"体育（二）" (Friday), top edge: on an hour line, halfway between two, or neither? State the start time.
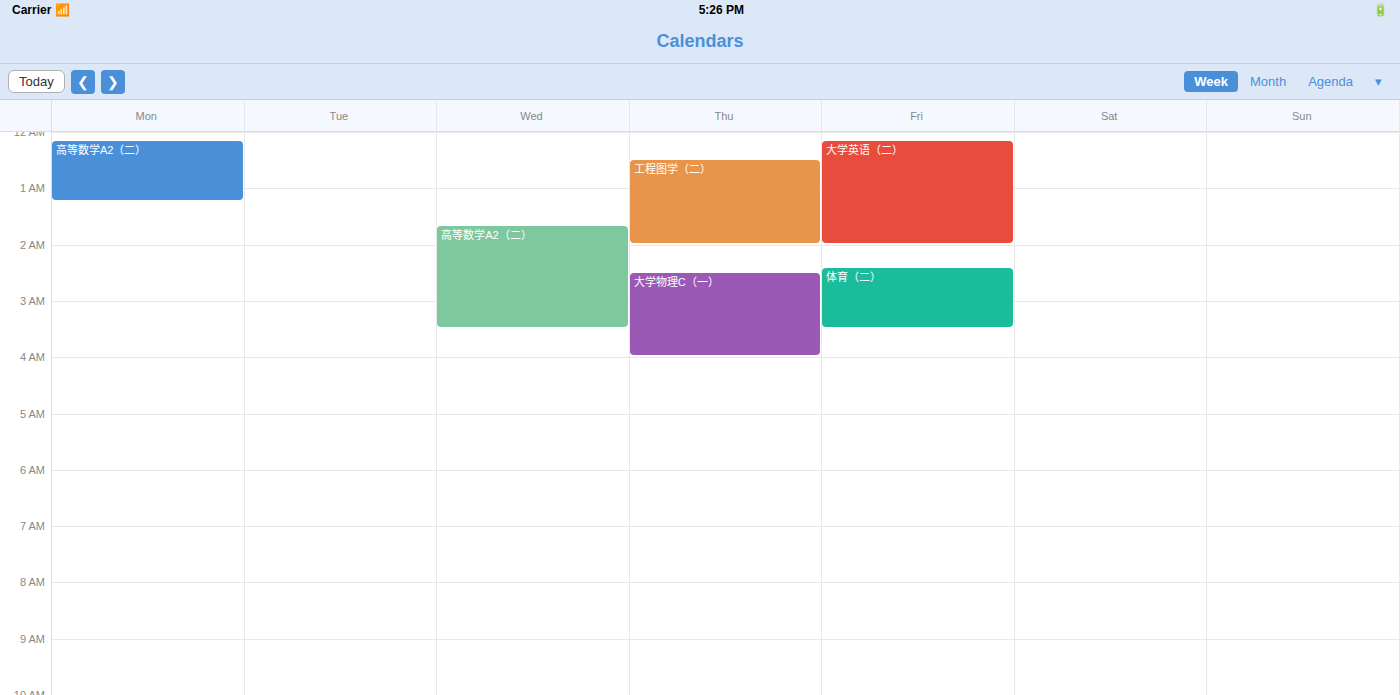
2:25 AM -- neither: 25 minutes below the 2 AM line and 35 minutes above the 3 AM line.